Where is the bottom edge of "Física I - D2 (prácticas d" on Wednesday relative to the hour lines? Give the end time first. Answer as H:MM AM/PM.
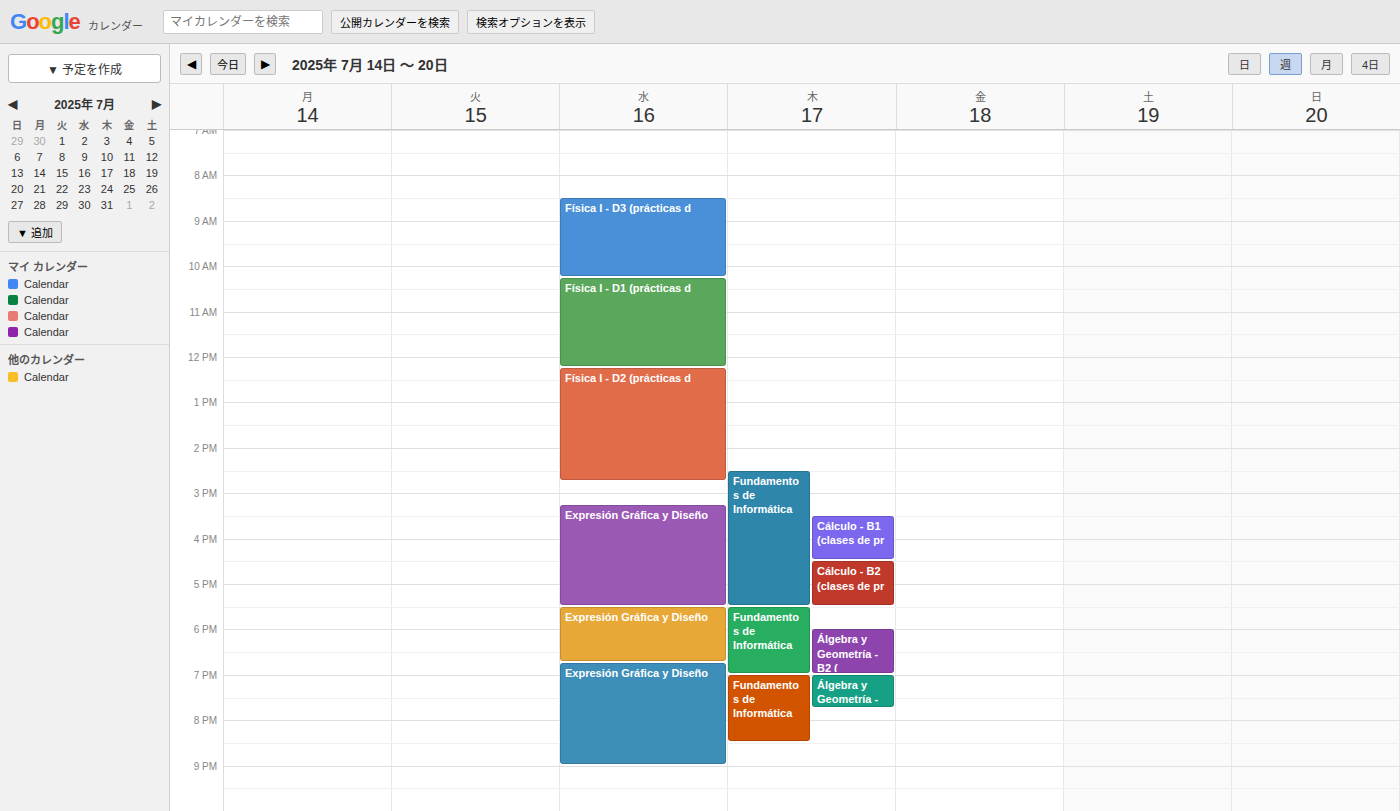
2:45 PM -- neither: three quarters of the way from the 2 PM line to the 3 PM line.